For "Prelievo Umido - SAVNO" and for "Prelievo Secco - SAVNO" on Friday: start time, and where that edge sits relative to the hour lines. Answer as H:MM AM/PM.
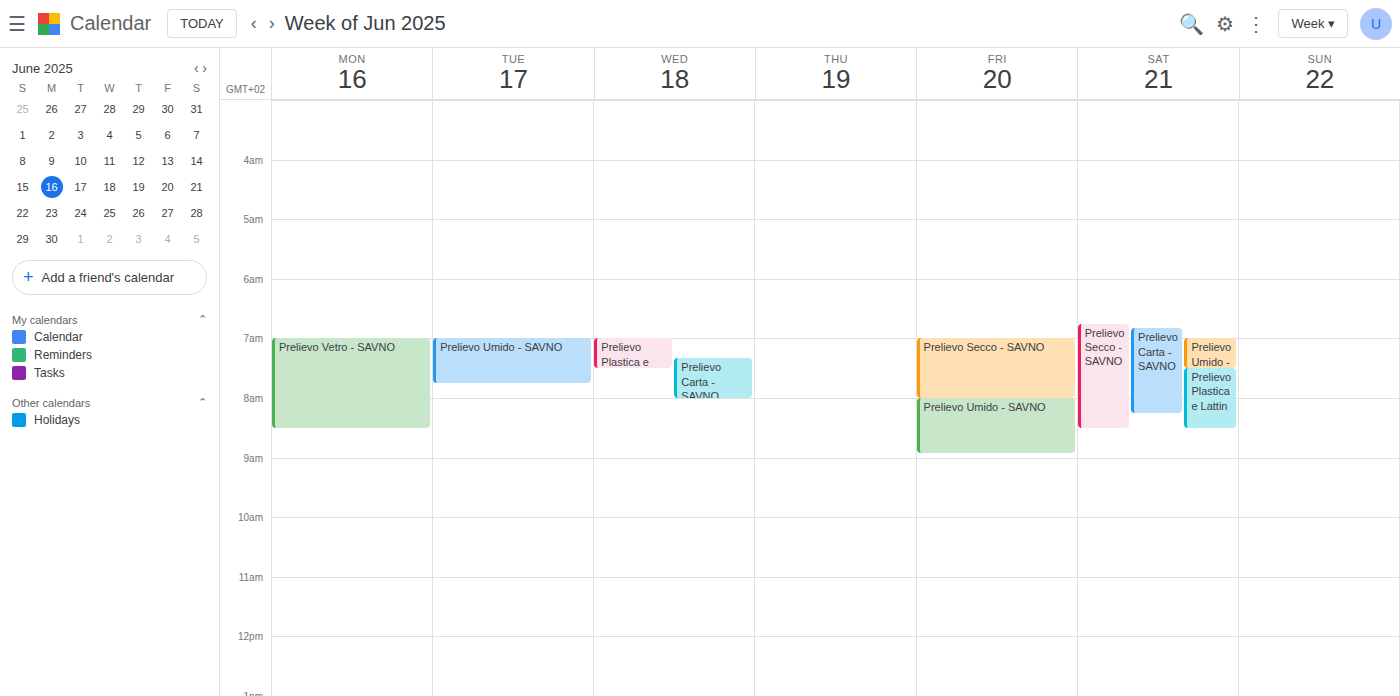
"Prelievo Umido - SAVNO": 8:00 AM, exactly on the 8 AM line. "Prelievo Secco - SAVNO": 7:00 AM, exactly on the 7 AM line.